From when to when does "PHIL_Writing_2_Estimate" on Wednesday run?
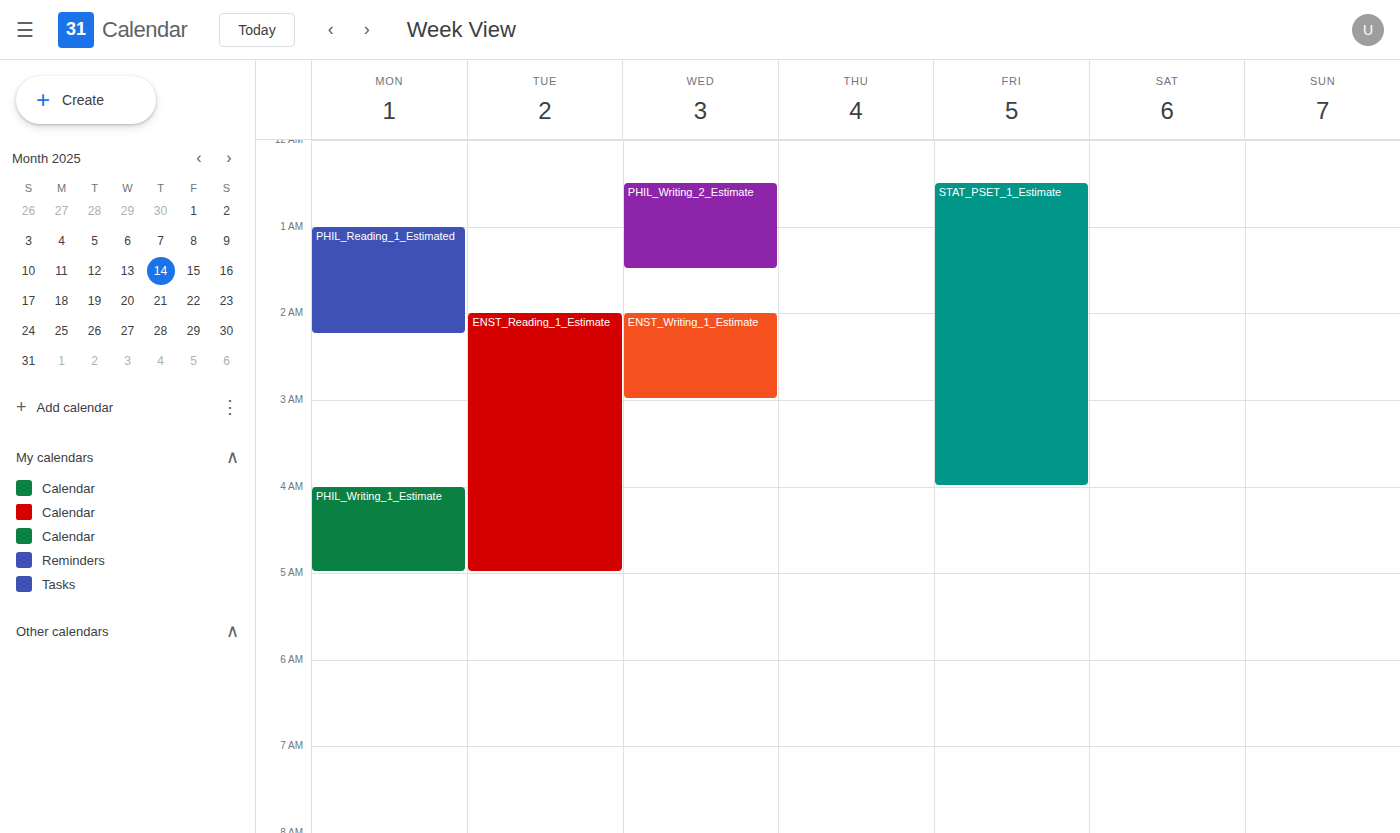
12:30 AM to 1:30 AM